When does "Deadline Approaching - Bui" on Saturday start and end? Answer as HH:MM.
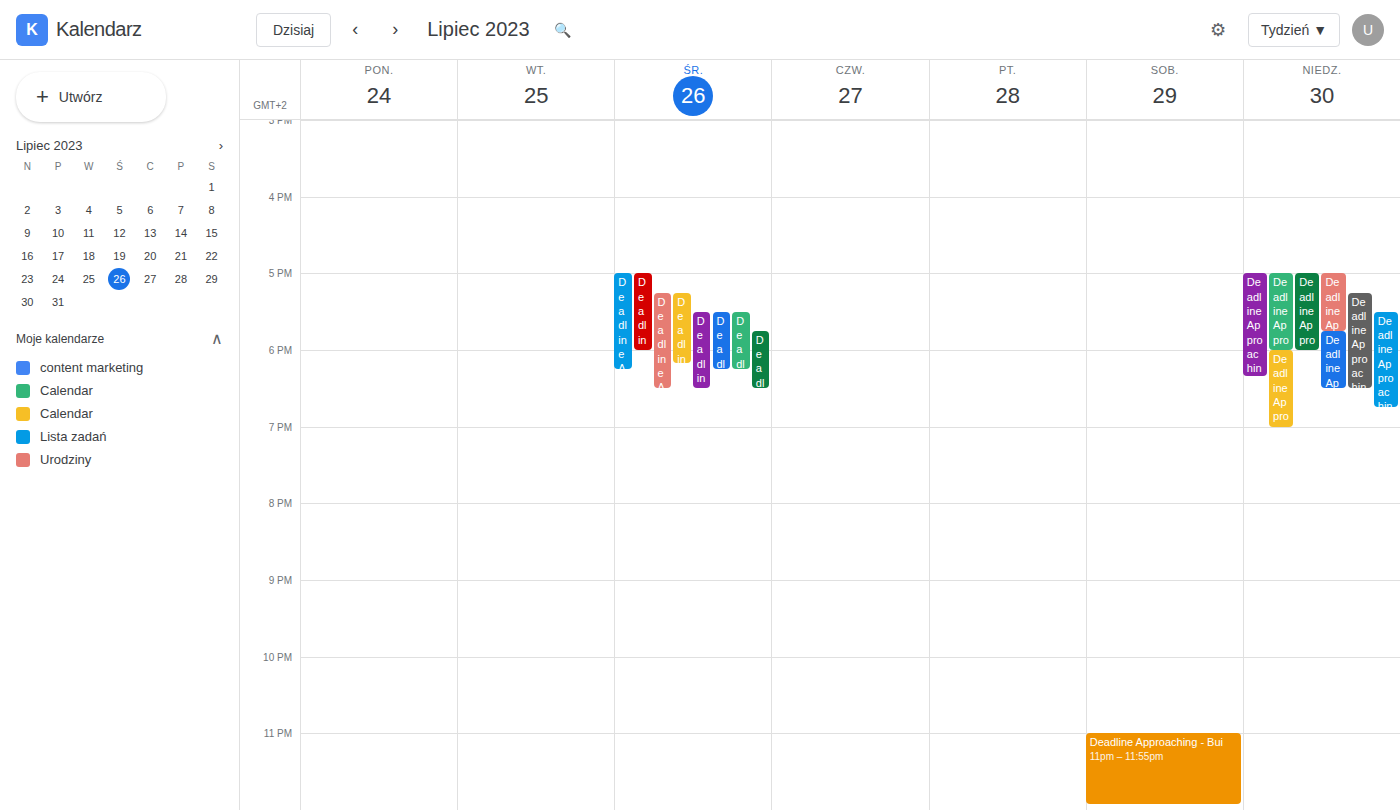
23:00 to 23:55